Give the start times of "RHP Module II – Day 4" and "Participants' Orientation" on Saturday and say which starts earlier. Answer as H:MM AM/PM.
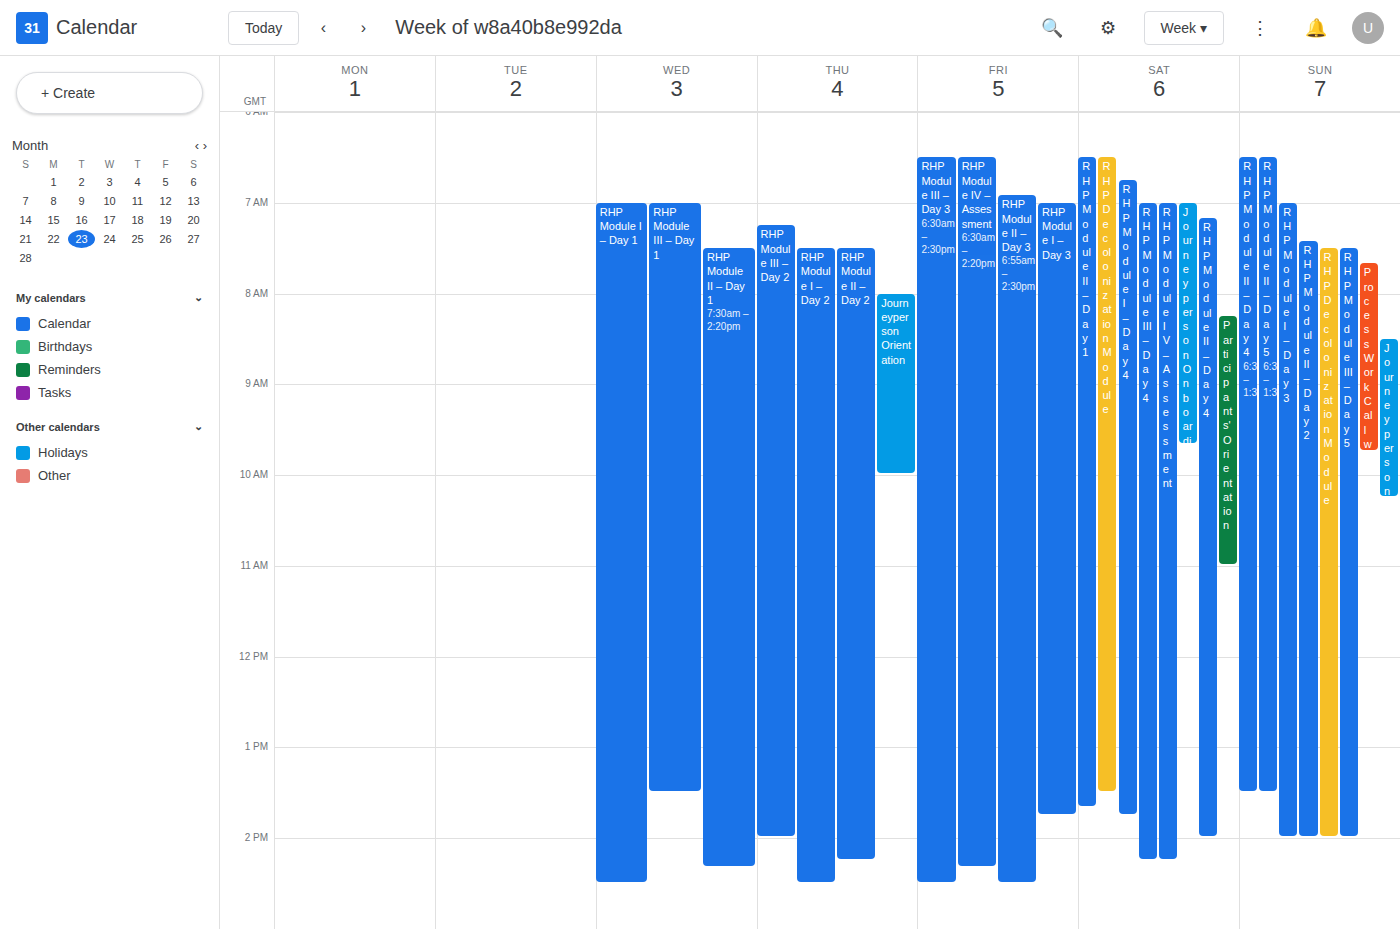
"RHP Module II – Day 4" 7:10 AM; "Participants' Orientation" 8:15 AM.